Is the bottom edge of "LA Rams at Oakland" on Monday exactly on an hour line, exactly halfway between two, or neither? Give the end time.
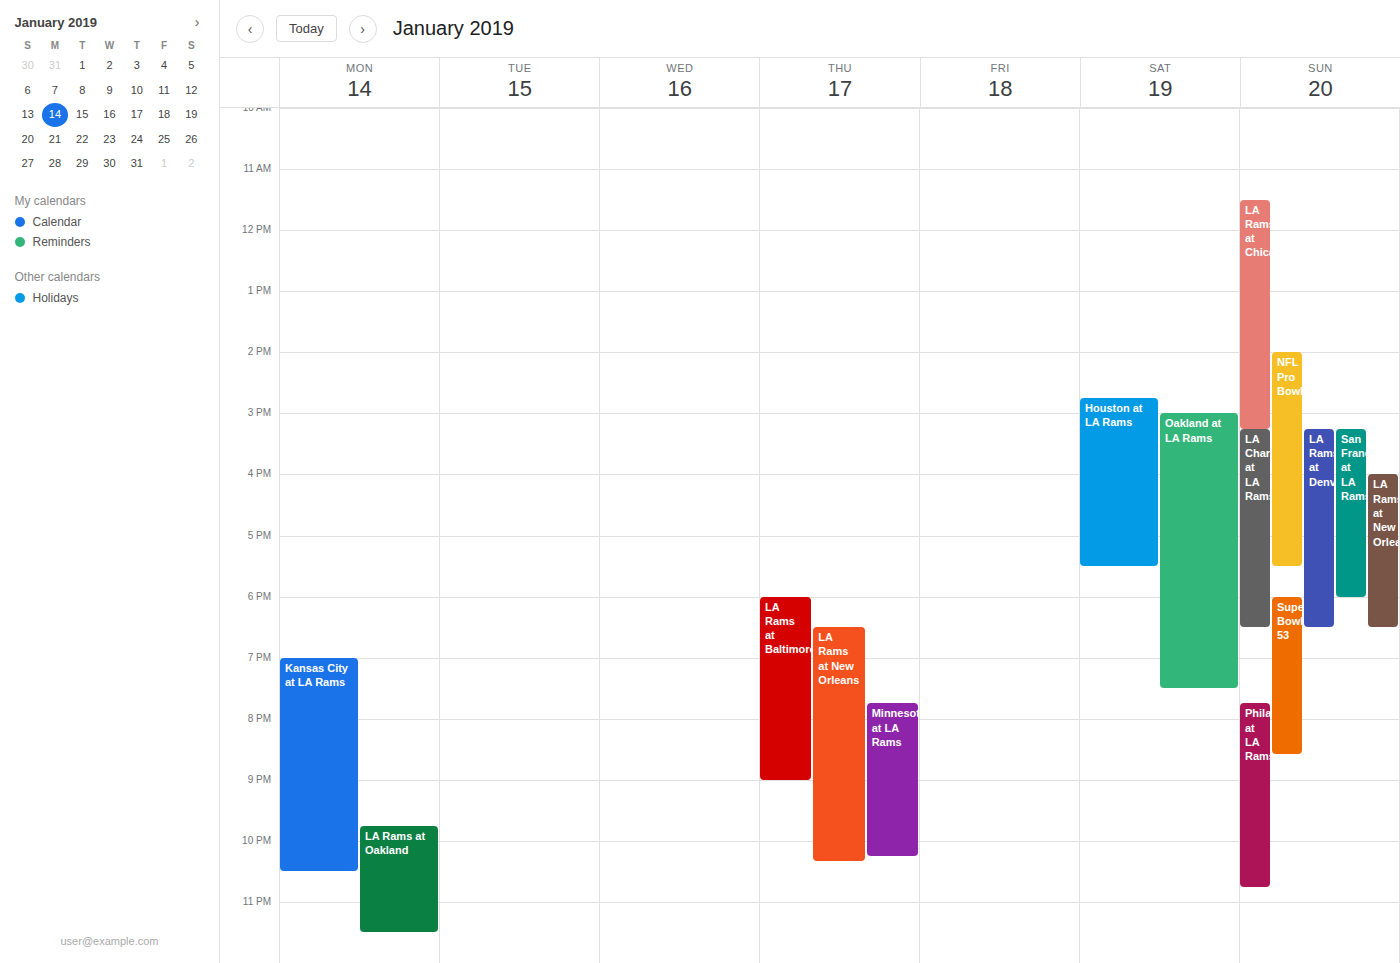
23:30 -- halfway between the 23:00 and 24:00 lines.